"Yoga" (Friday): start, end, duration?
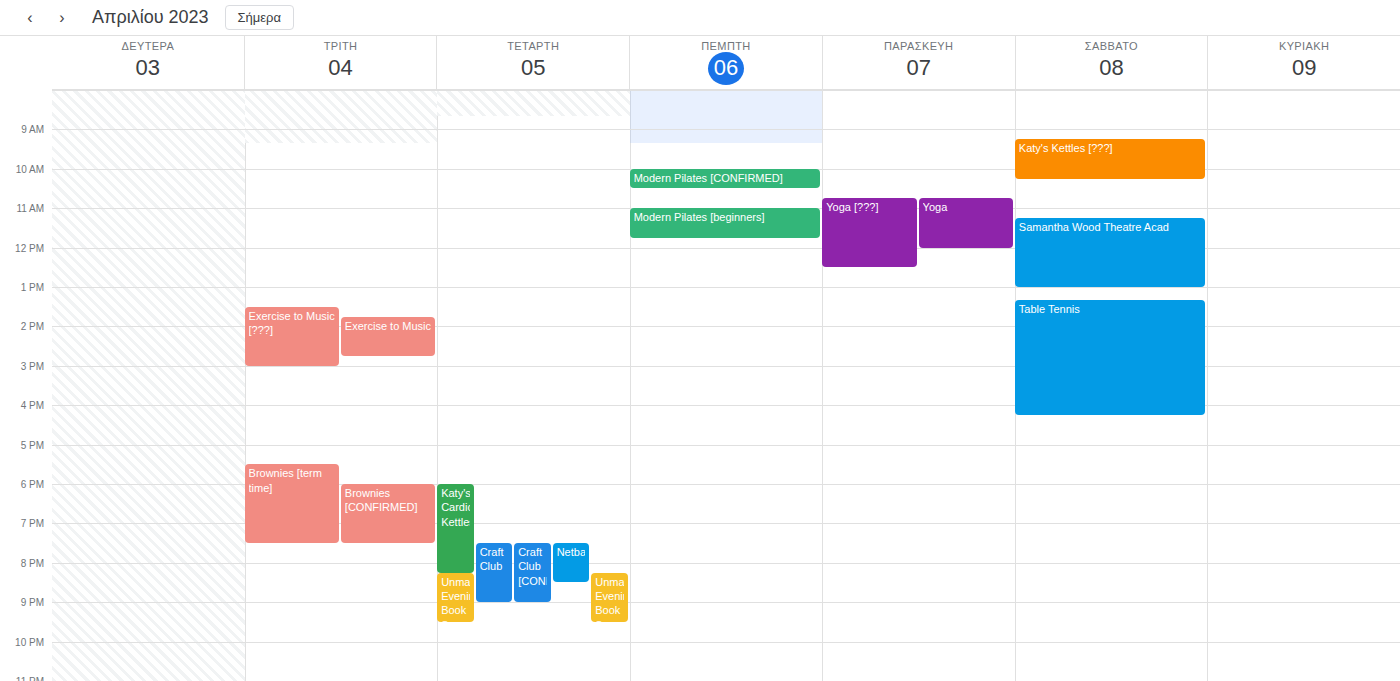
10:45 AM to 12:00 PM, 1 hour 15 minutes